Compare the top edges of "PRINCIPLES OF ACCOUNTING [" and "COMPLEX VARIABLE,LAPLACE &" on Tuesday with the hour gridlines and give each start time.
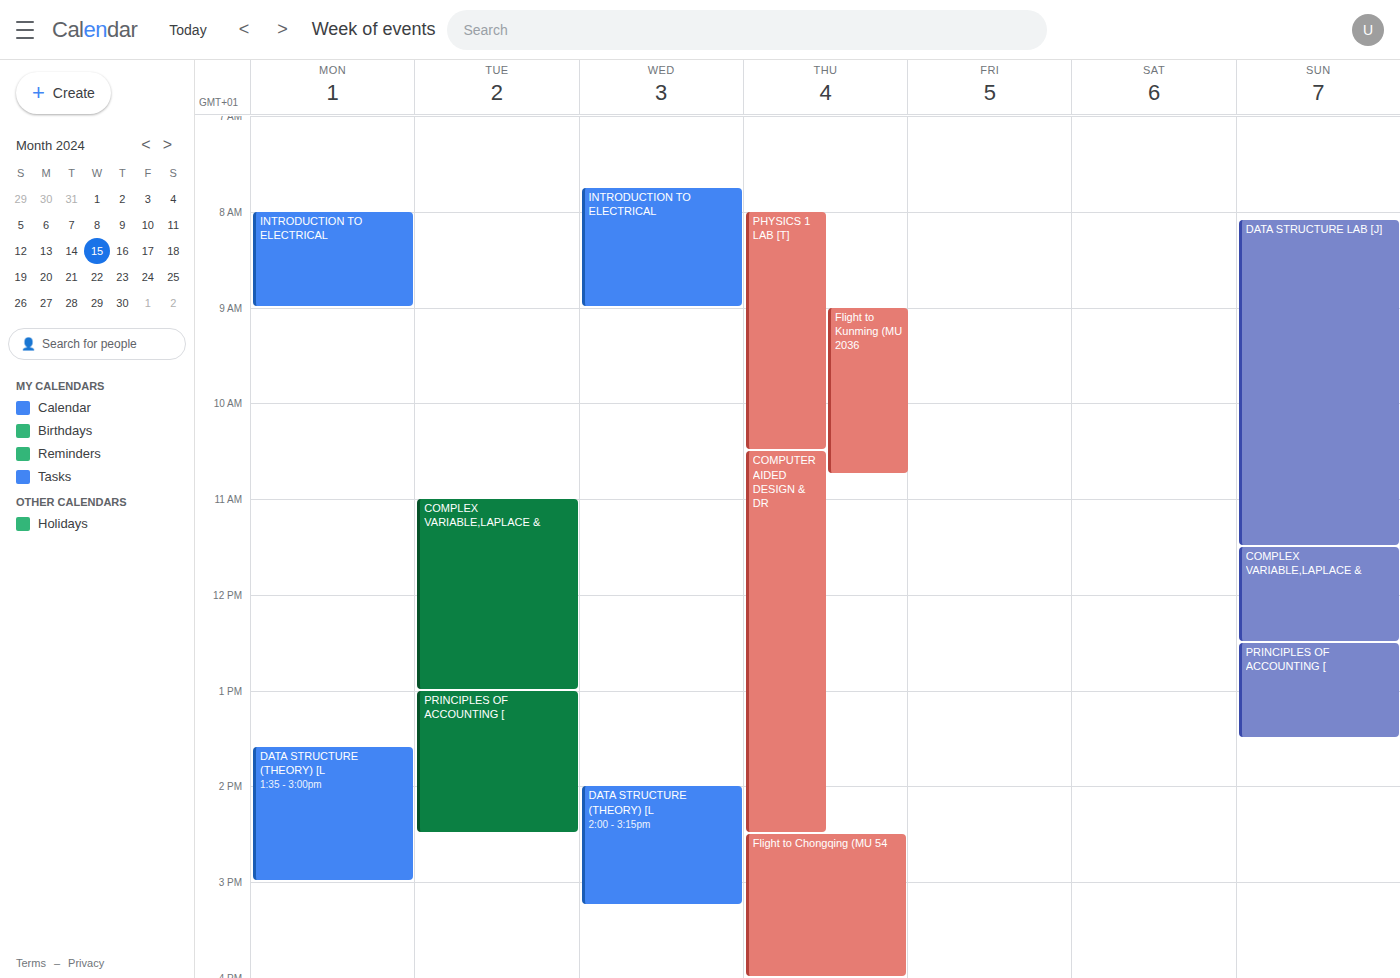
"PRINCIPLES OF ACCOUNTING [": 1:00 PM, exactly on the 1 PM line. "COMPLEX VARIABLE,LAPLACE &": 11:00 AM, exactly on the 11 AM line.